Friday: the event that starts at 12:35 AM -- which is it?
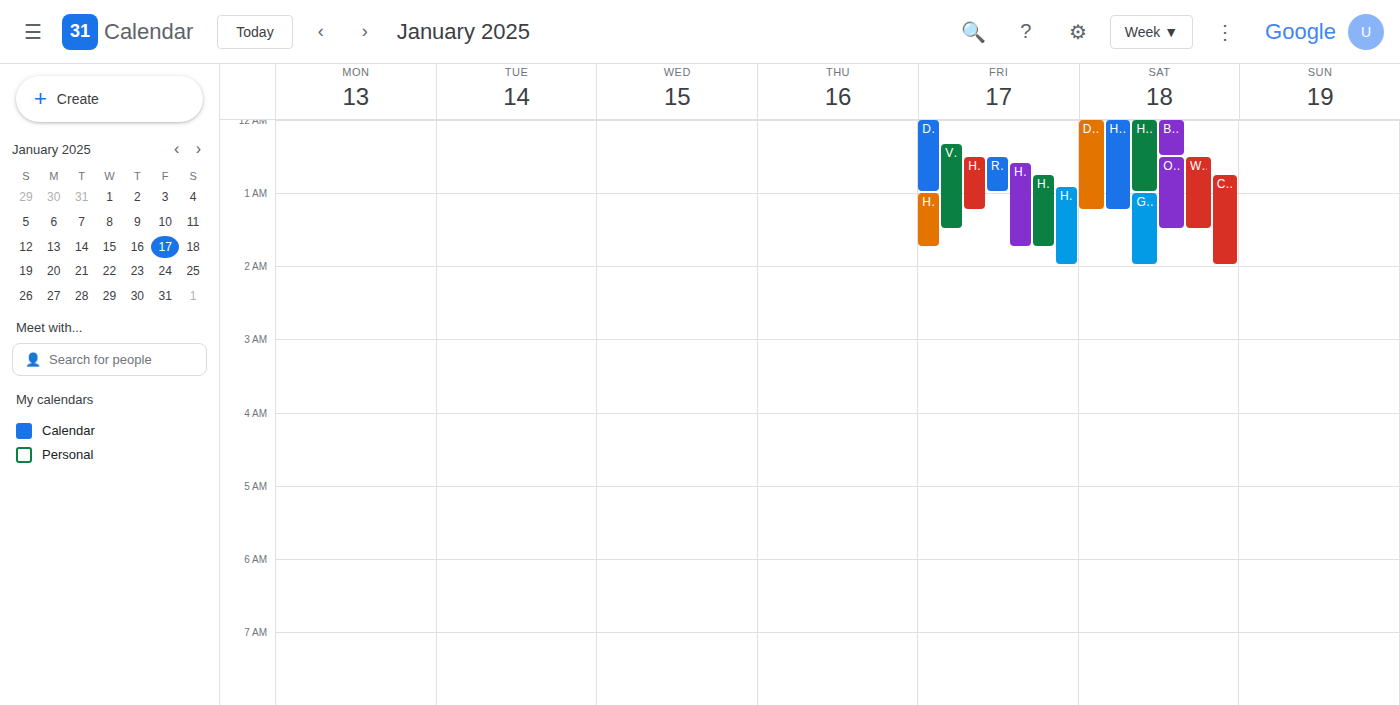
"Hack2Educate"